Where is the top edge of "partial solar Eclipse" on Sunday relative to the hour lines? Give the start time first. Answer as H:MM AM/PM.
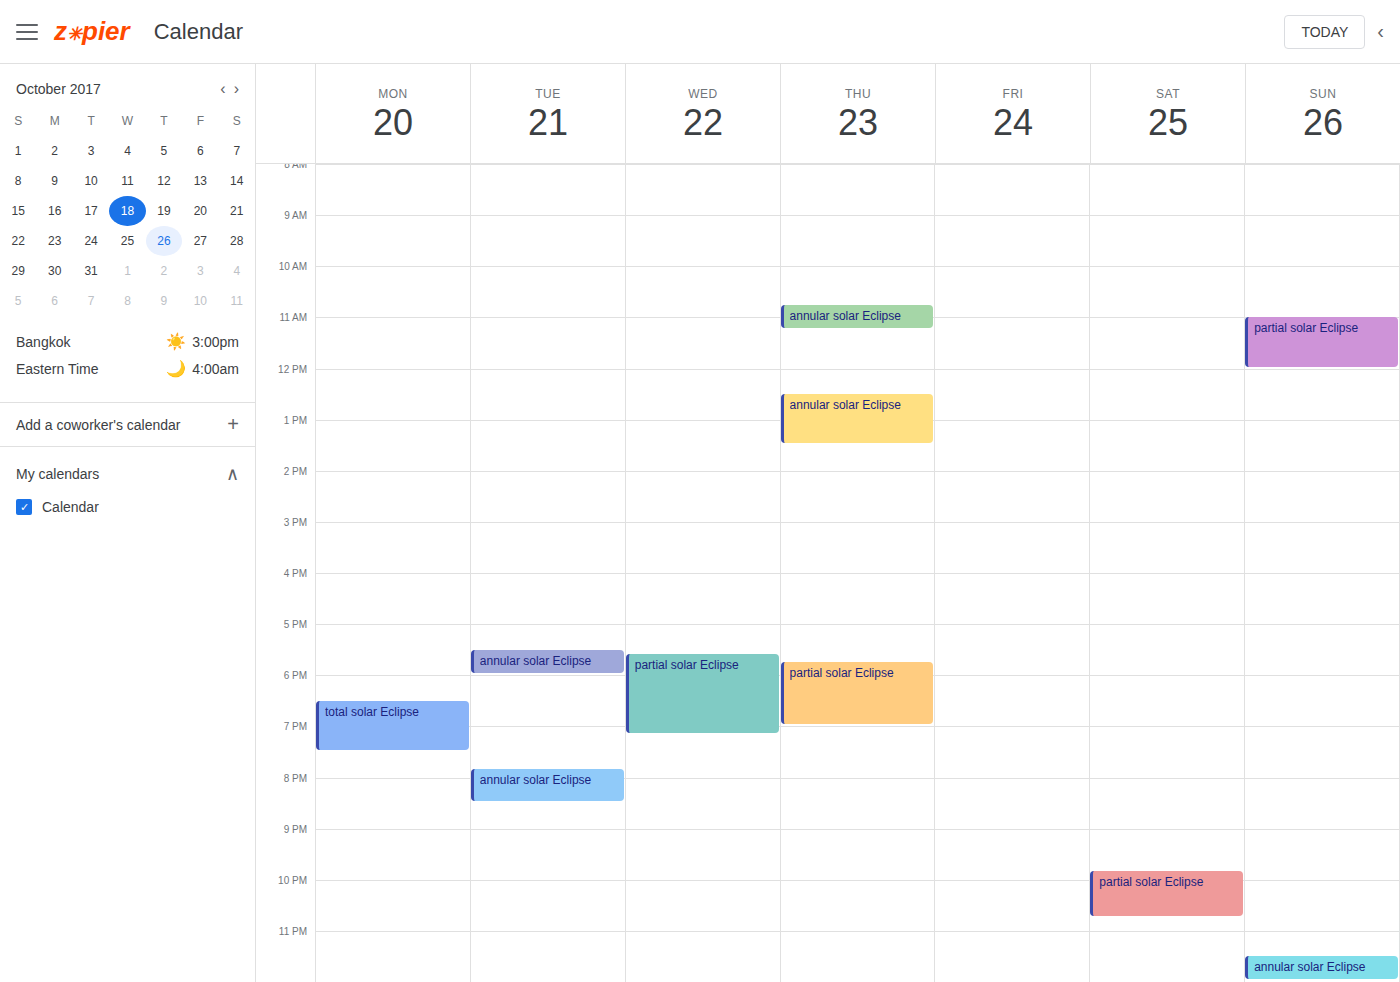
11:00 AM -- exactly on the 11 AM line.